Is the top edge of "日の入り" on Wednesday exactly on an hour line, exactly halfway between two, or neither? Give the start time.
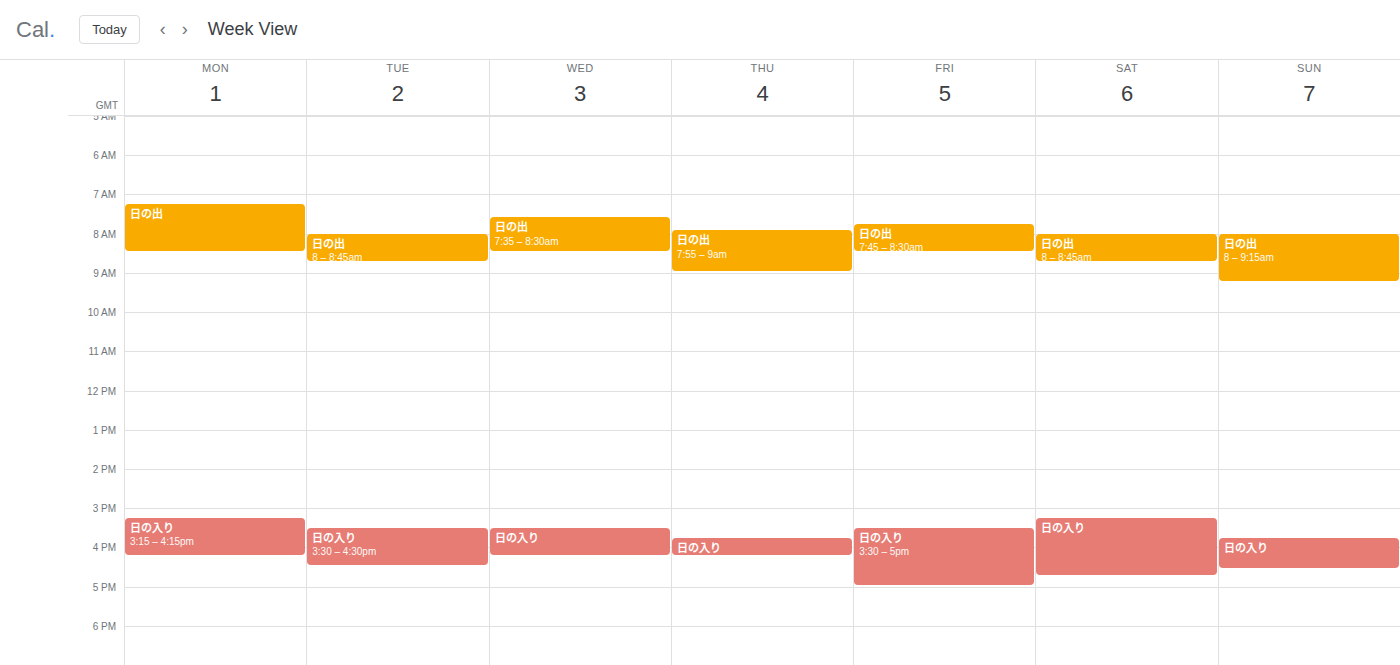
3:30 PM -- halfway between the 3 PM and 4 PM lines.